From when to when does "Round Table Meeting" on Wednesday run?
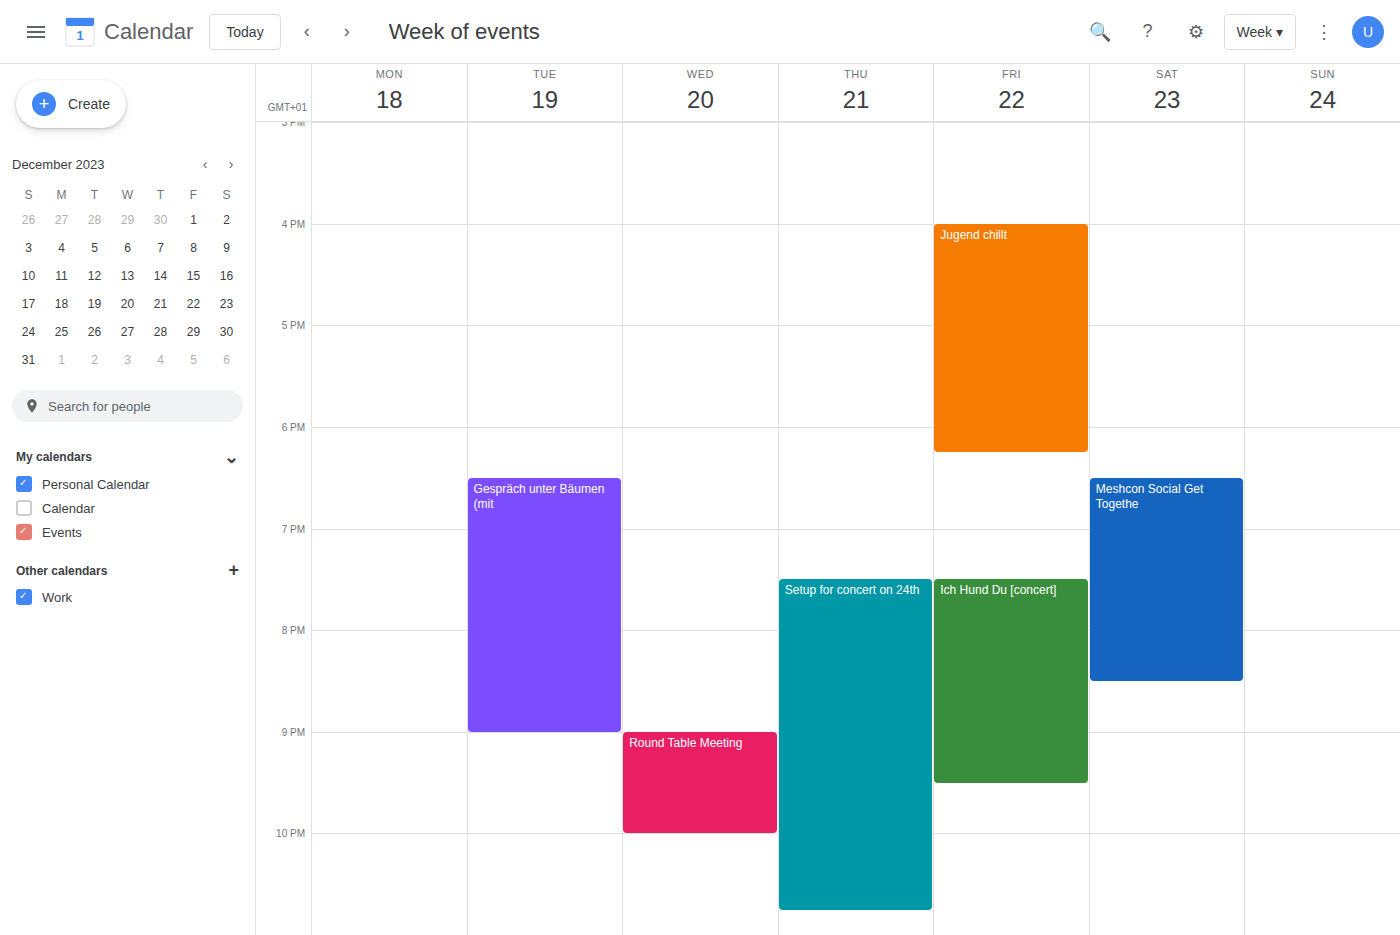
9:00 PM to 10:00 PM